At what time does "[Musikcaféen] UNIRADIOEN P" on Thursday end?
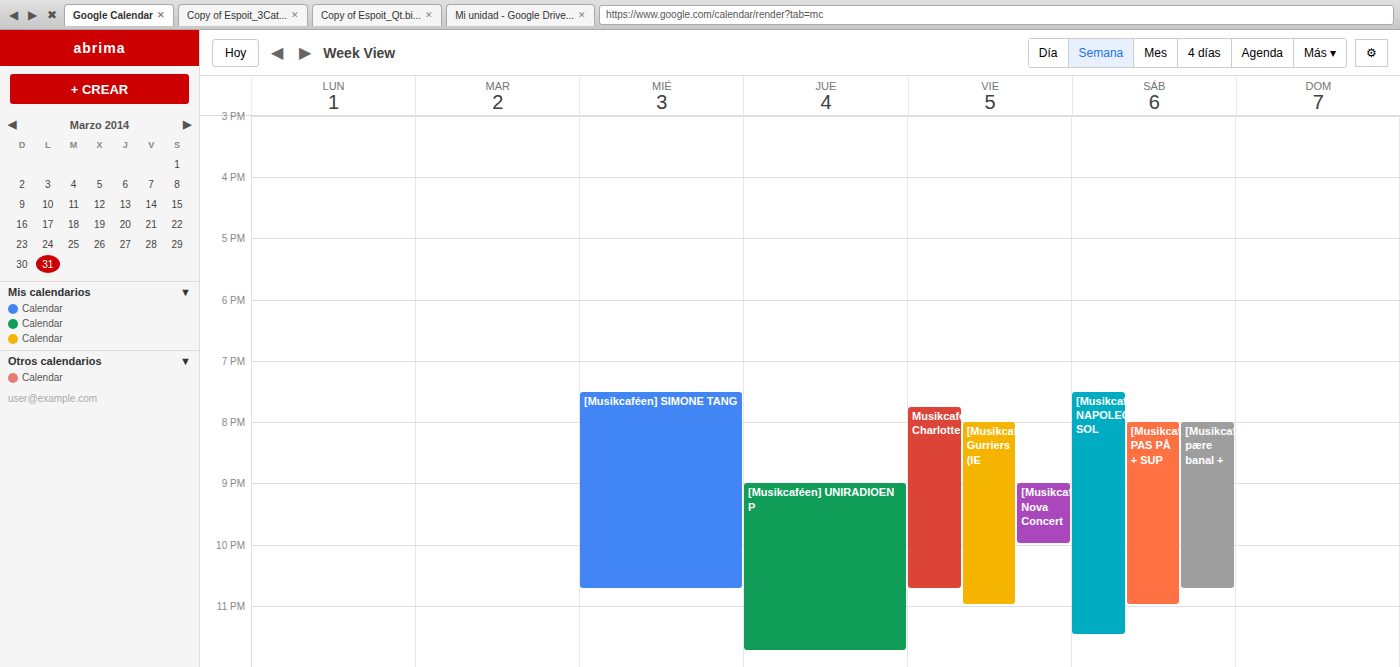
11:45 PM